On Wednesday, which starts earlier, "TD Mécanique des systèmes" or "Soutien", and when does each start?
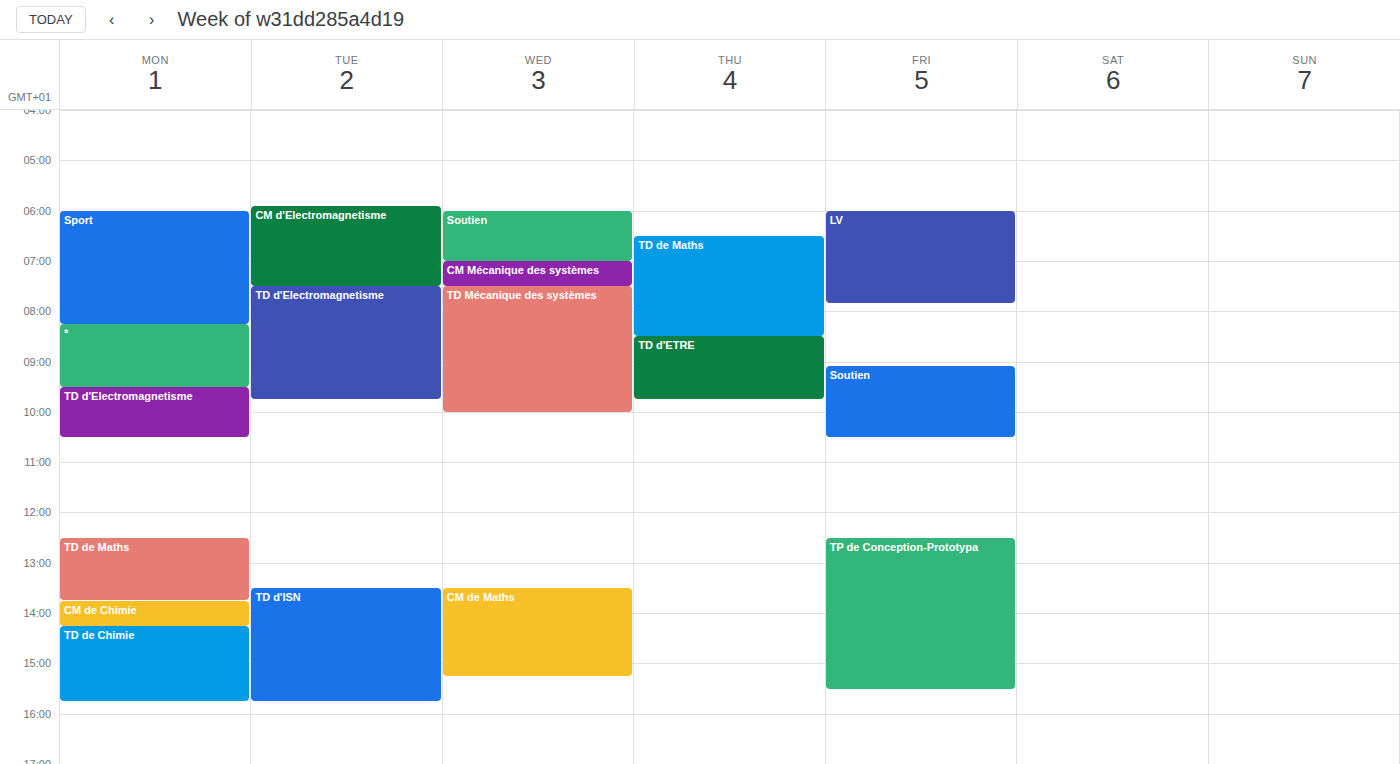
"Soutien" 6:00 AM; "TD Mécanique des systèmes" 7:30 AM.